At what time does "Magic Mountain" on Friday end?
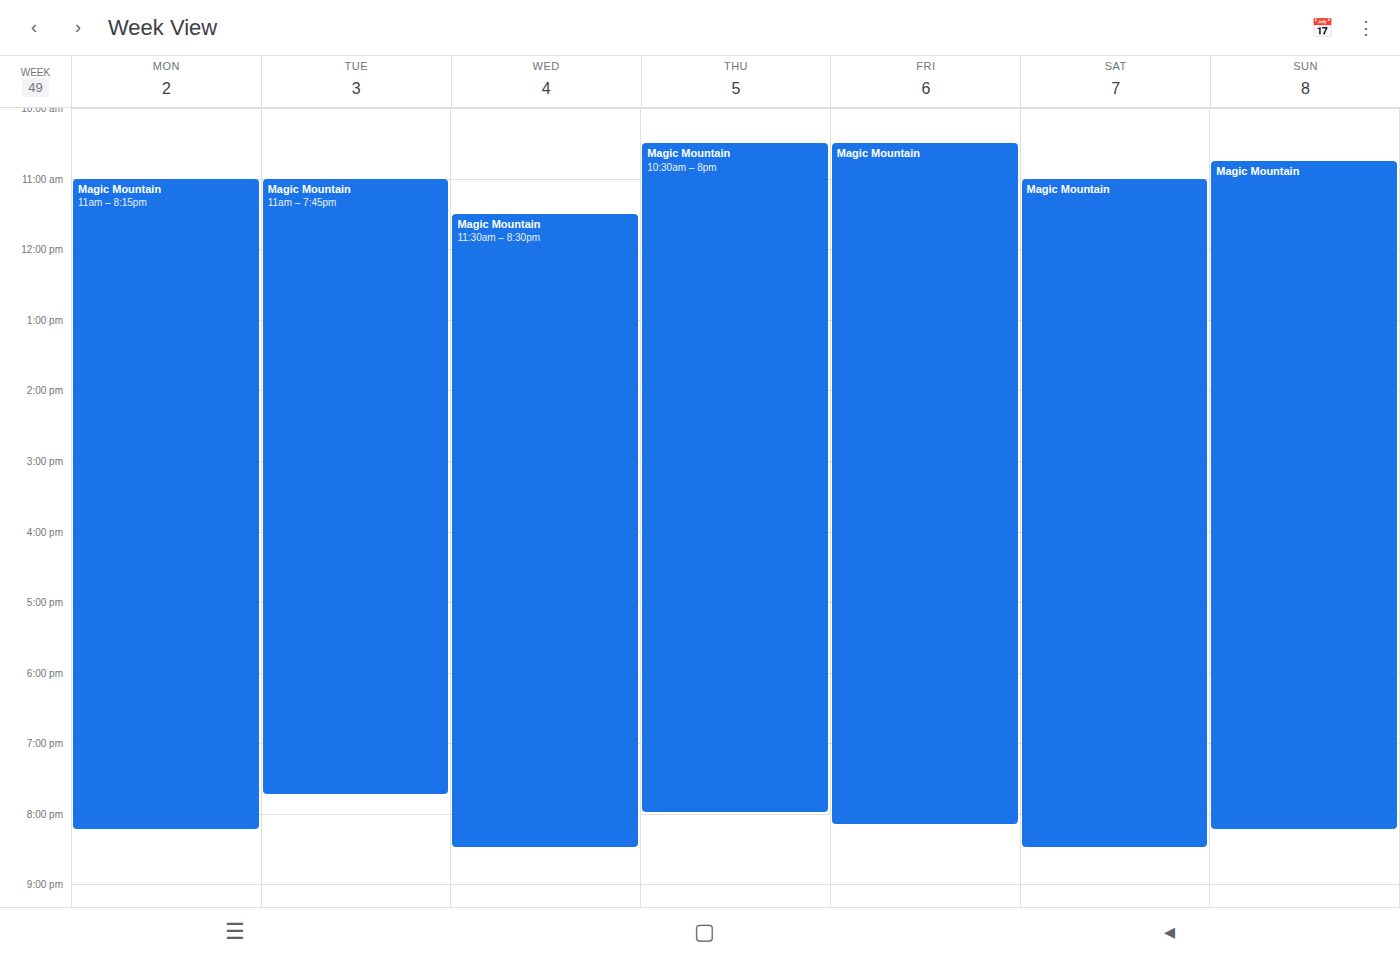
8:10 PM